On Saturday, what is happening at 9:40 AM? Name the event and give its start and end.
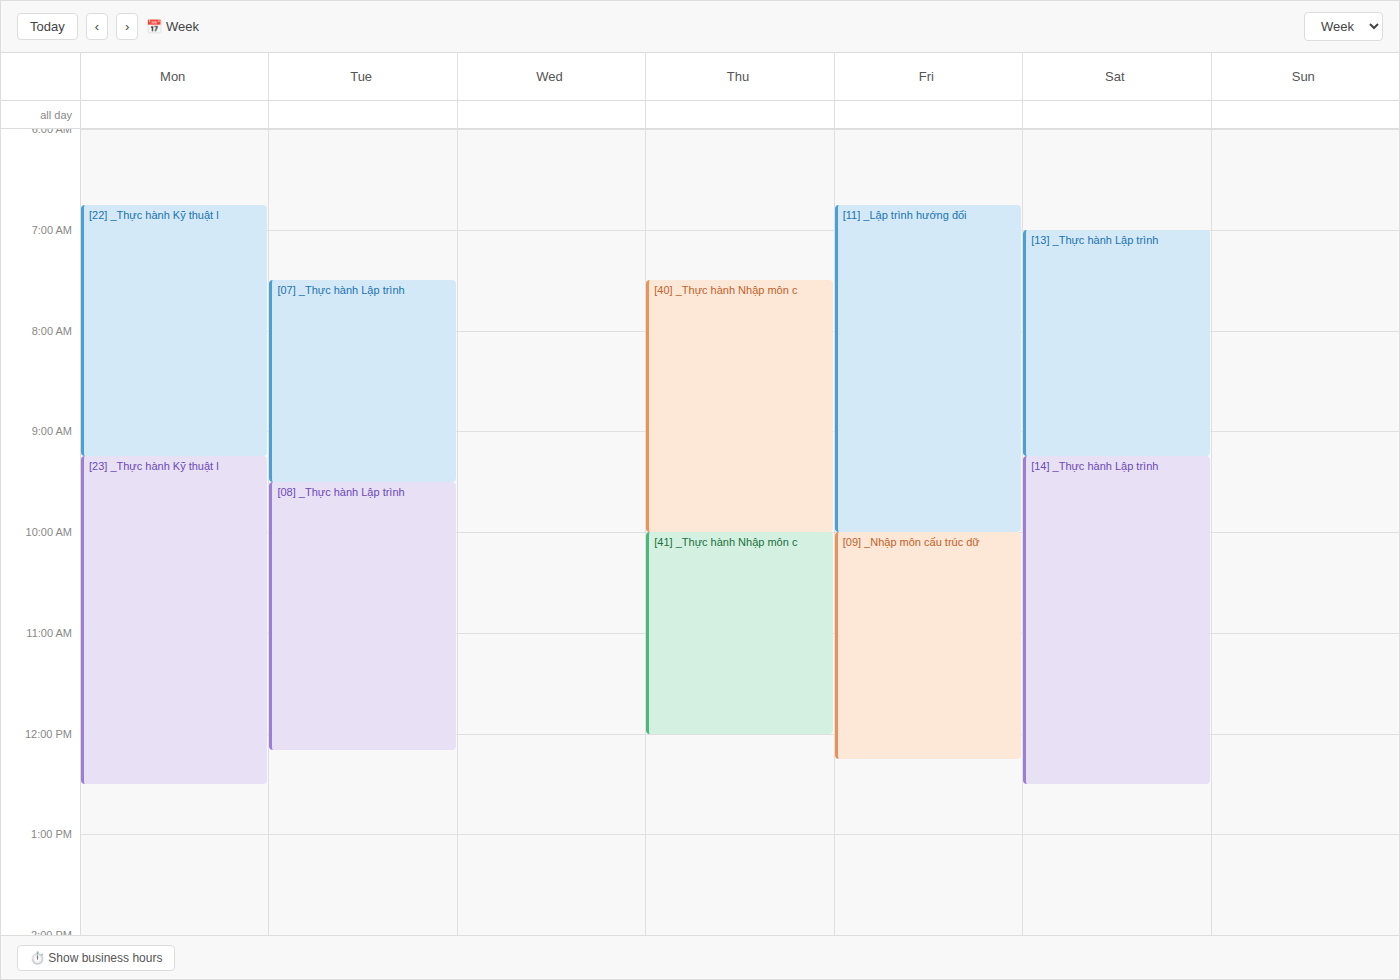
"[14] _Thực hành Lập trình", 9:15 AM to 12:30 PM